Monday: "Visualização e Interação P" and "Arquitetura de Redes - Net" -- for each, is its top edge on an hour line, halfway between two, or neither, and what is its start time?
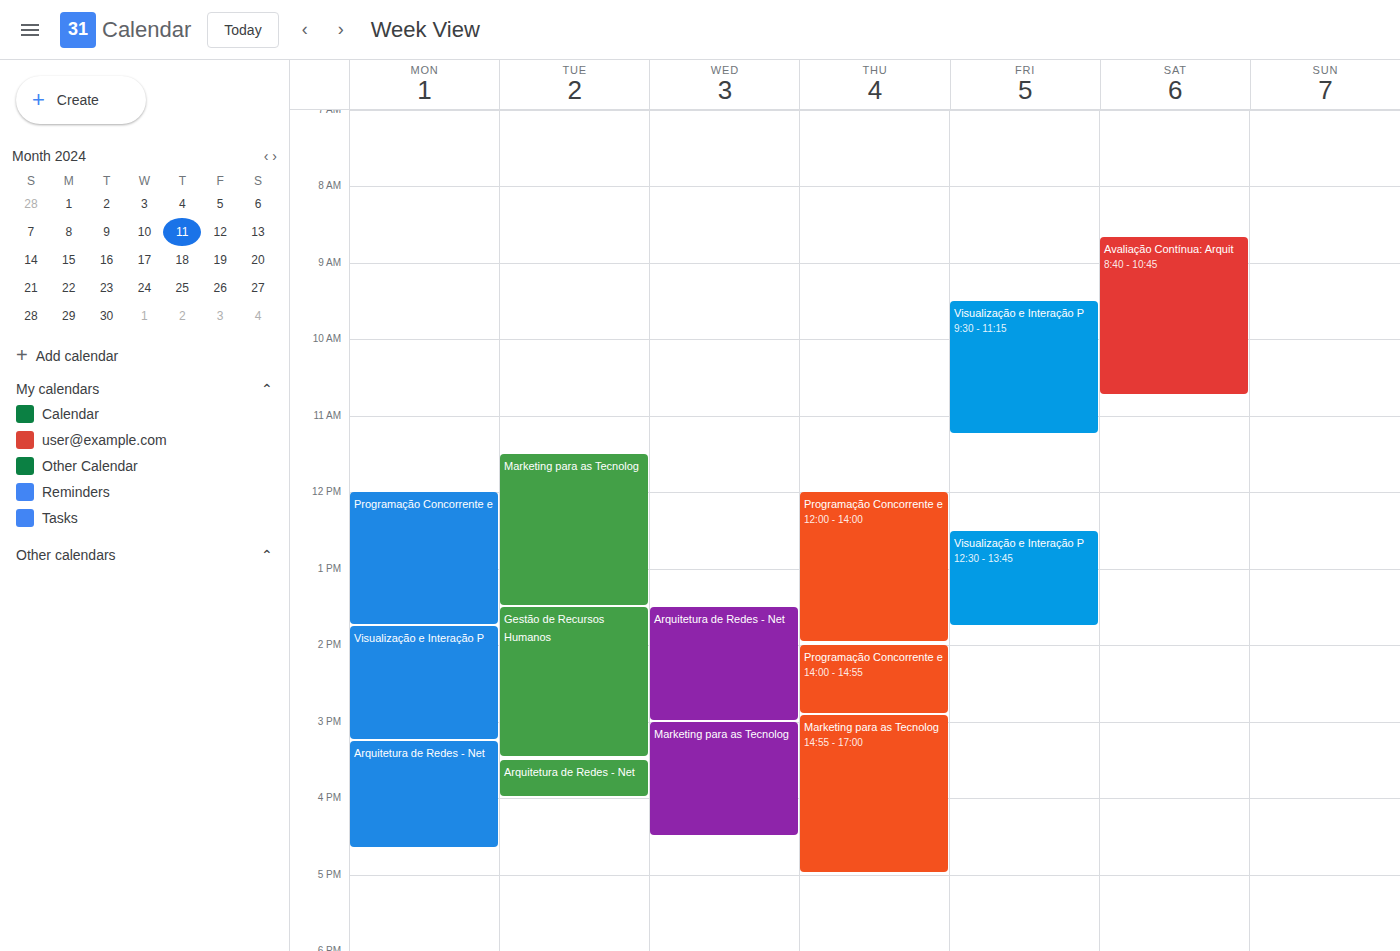
"Visualização e Interação P": 13:45, neither: three quarters of the way from the 13:00 line to the 14:00 line. "Arquitetura de Redes - Net": 15:15, neither: a quarter of the way from the 15:00 line to the 16:00 line.